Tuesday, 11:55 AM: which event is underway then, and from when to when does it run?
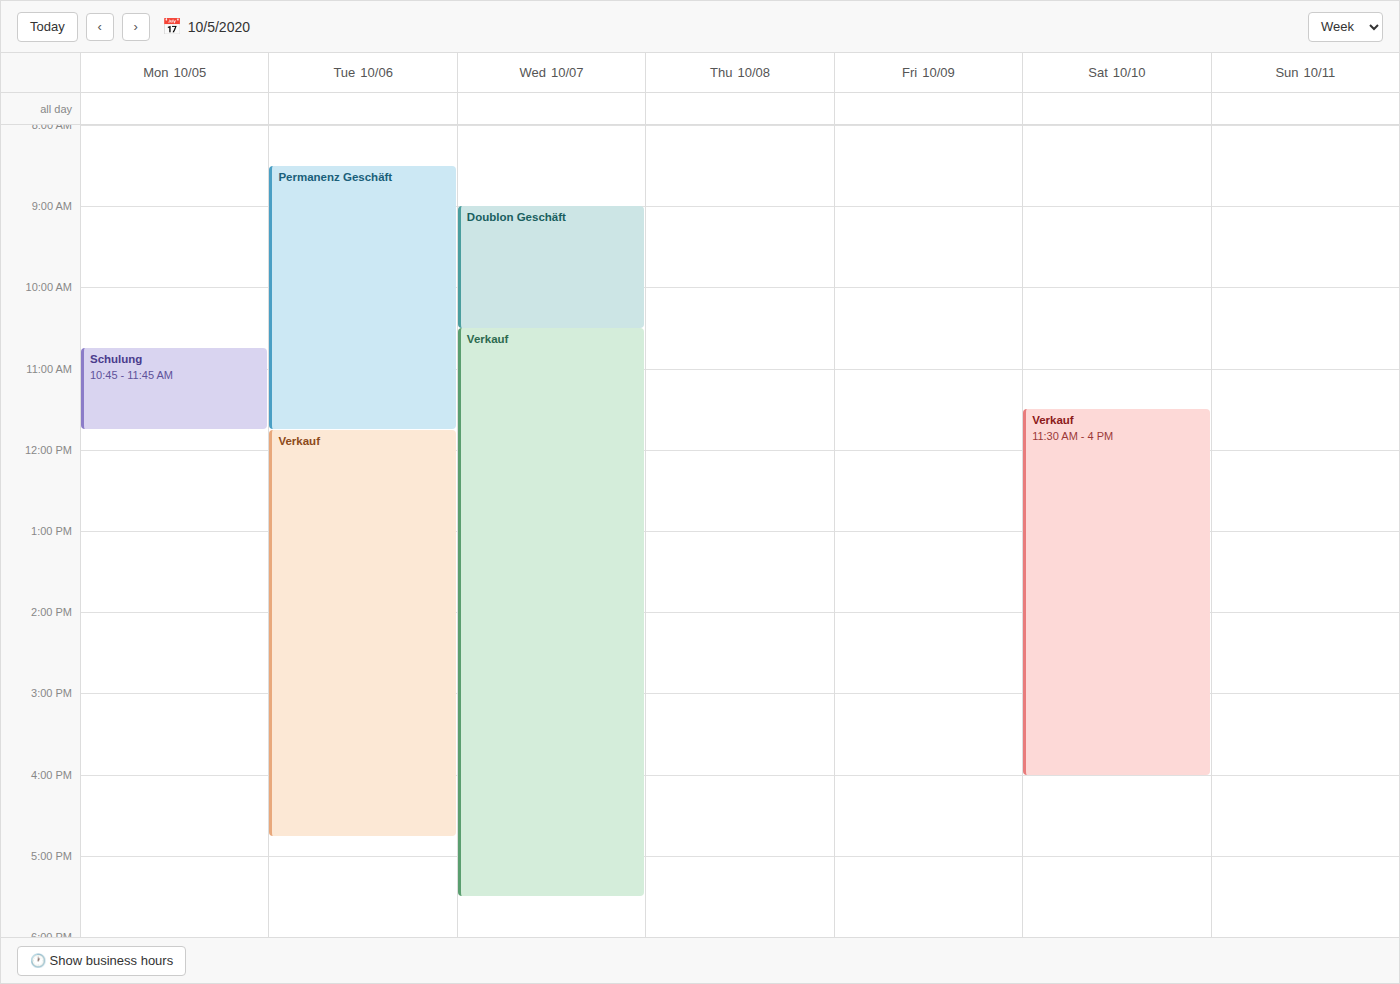
"Verkauf", 11:45 AM to 4:45 PM